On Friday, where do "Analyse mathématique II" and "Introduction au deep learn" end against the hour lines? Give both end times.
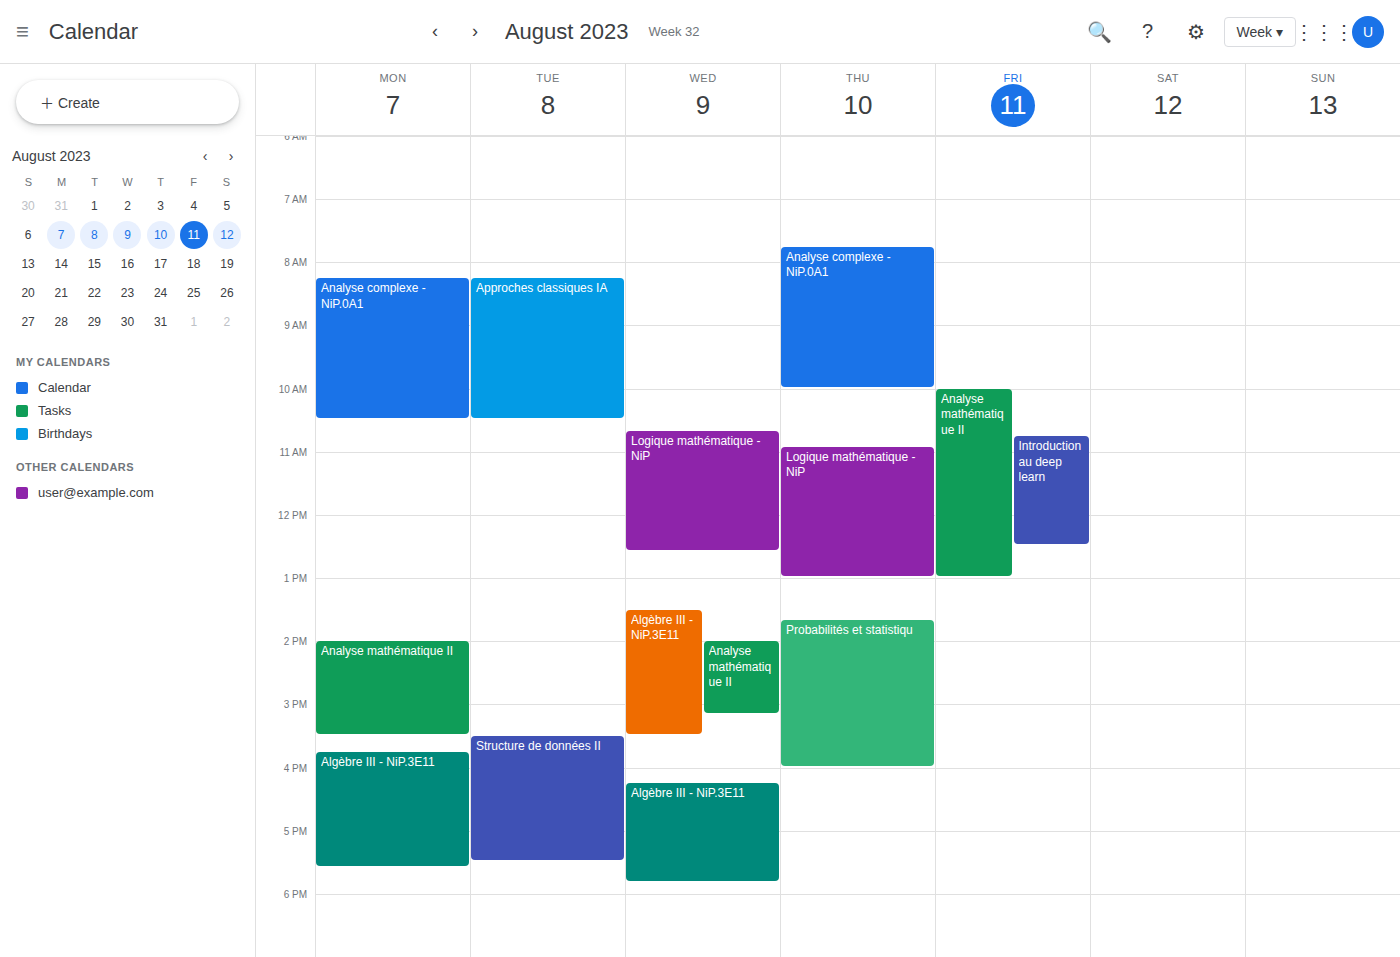
"Analyse mathématique II": 1:00 PM, exactly on the 1 PM line. "Introduction au deep learn": 12:30 PM, halfway between the 12 PM and 1 PM lines.